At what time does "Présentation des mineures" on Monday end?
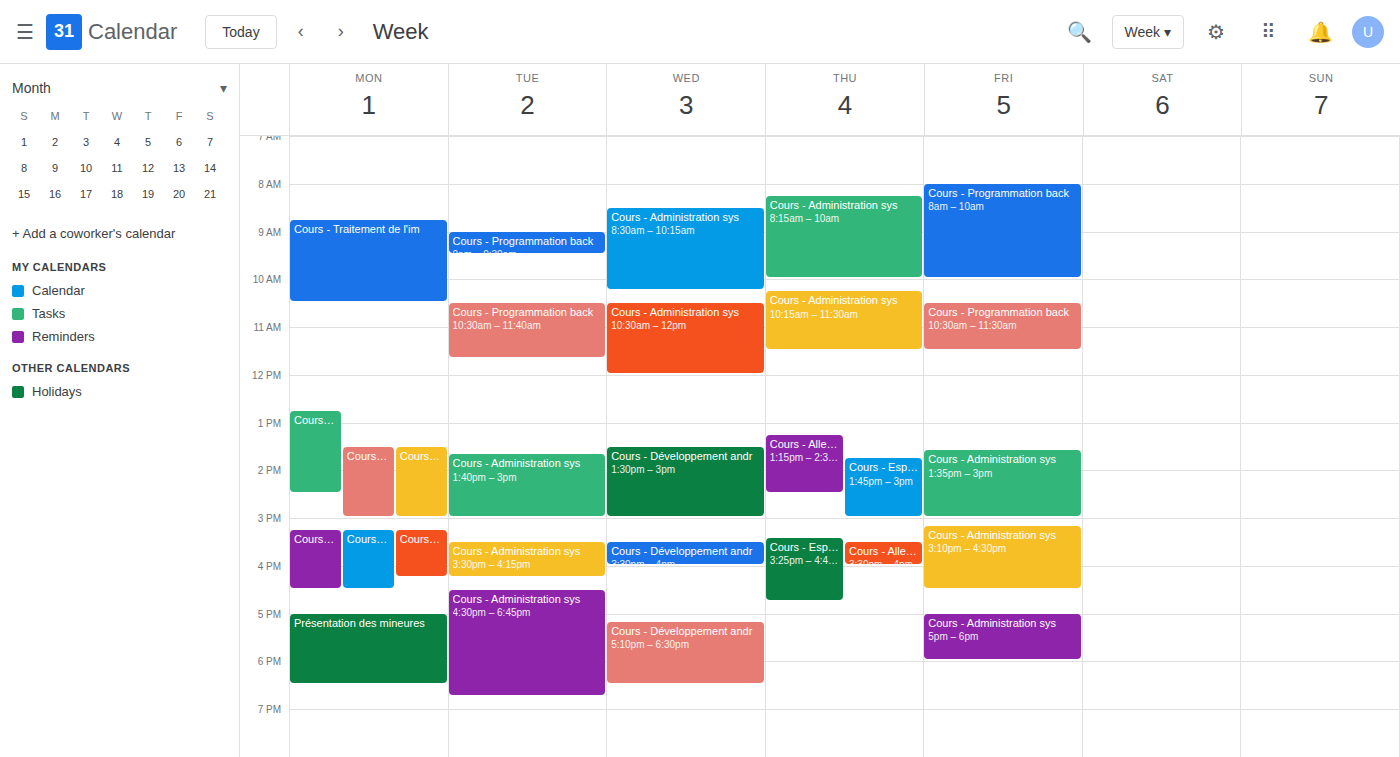
6:30 PM